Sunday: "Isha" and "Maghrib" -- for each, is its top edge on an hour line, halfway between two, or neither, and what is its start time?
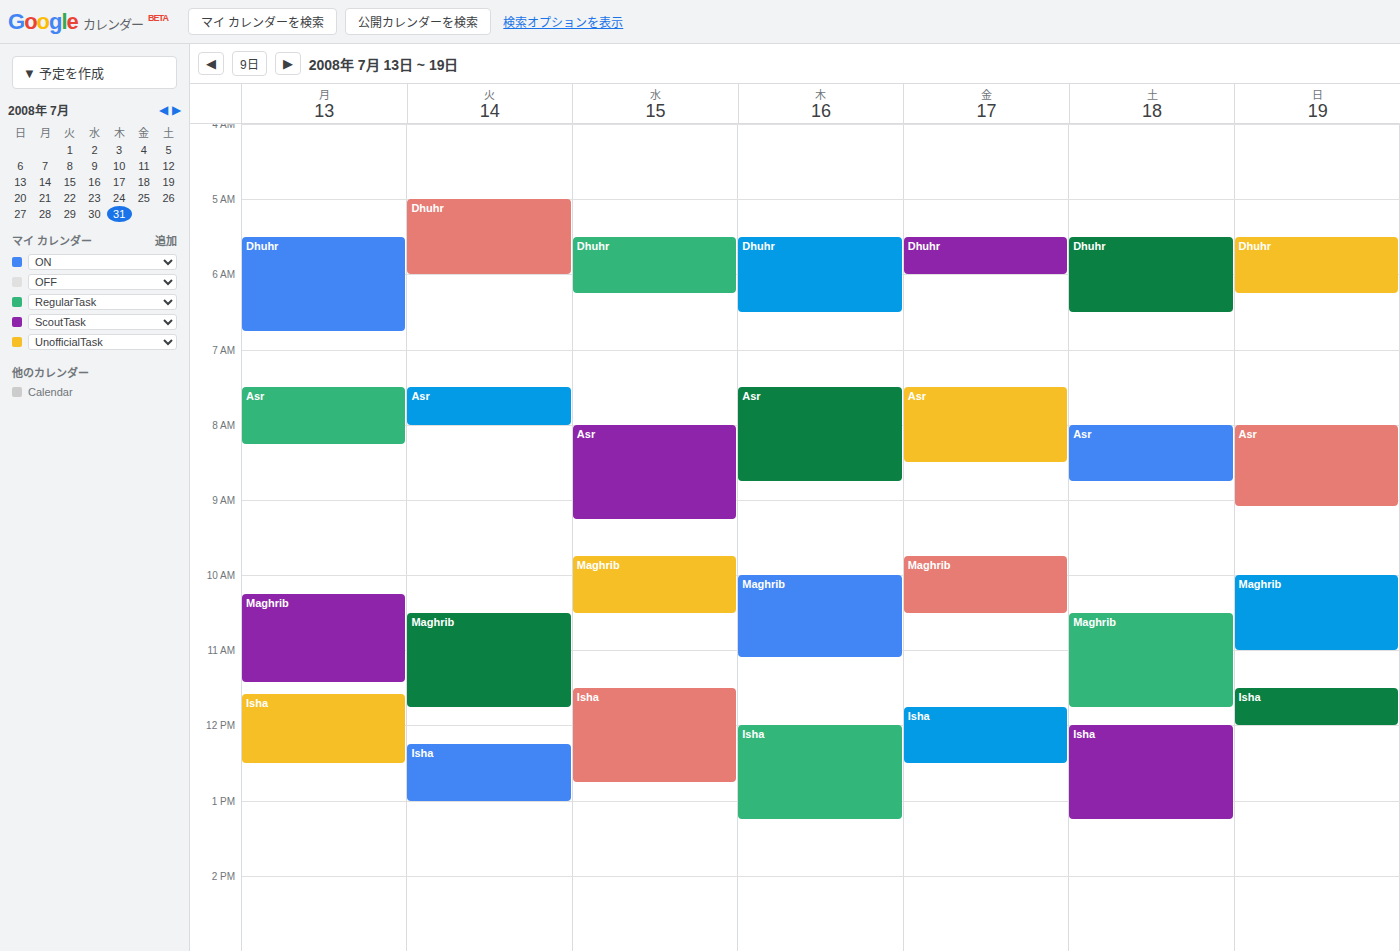
"Isha": 11:30, halfway between the 11:00 and 12:00 lines. "Maghrib": 10:00, exactly on the 10:00 line.